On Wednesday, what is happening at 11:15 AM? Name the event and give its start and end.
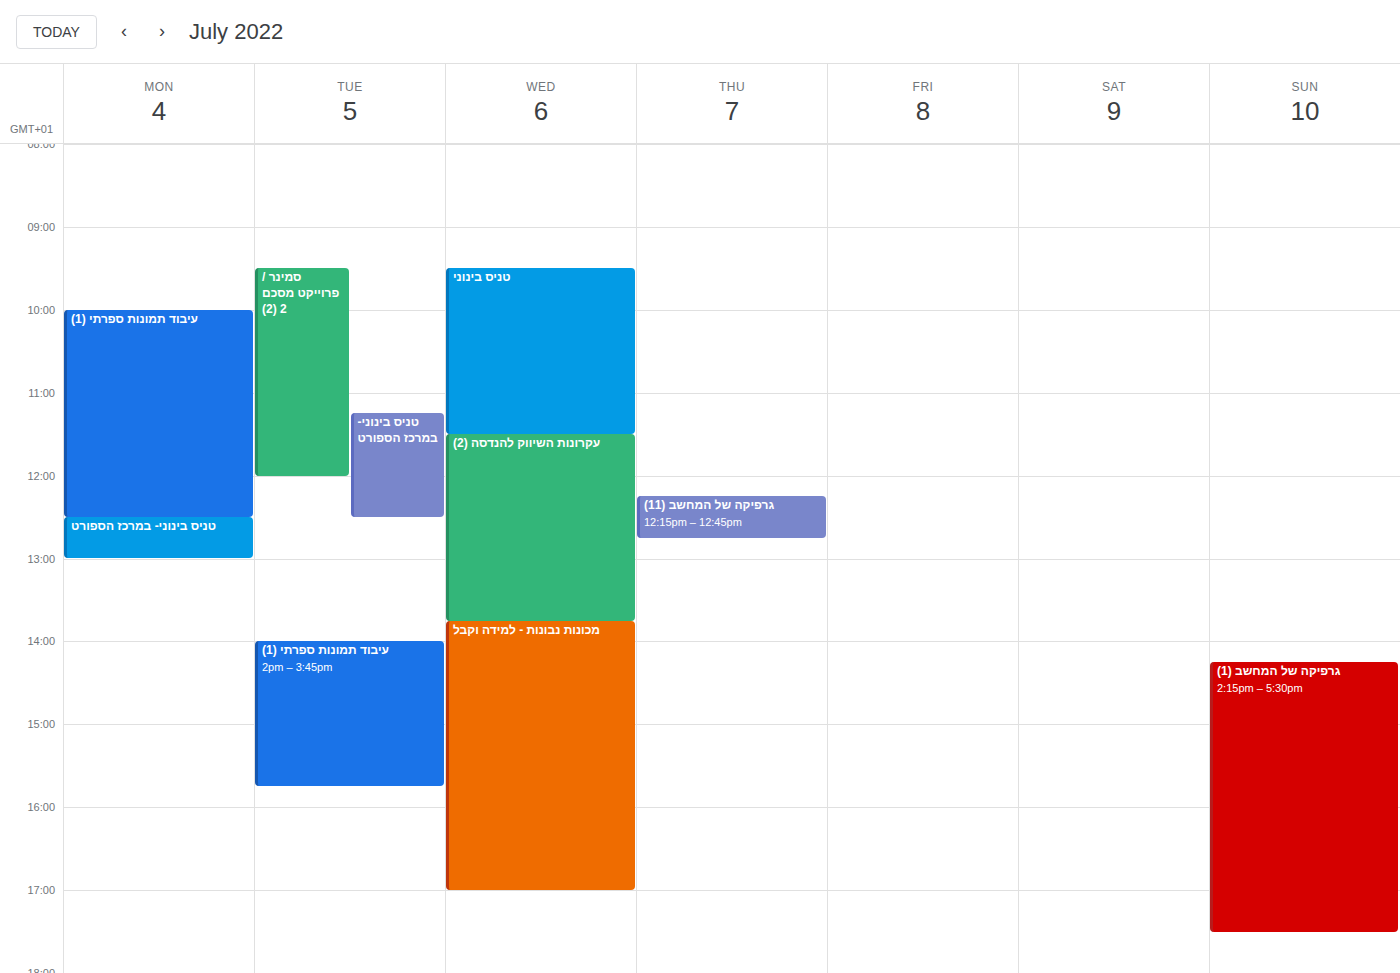
"טניס בינוני", 9:30 AM to 11:30 AM